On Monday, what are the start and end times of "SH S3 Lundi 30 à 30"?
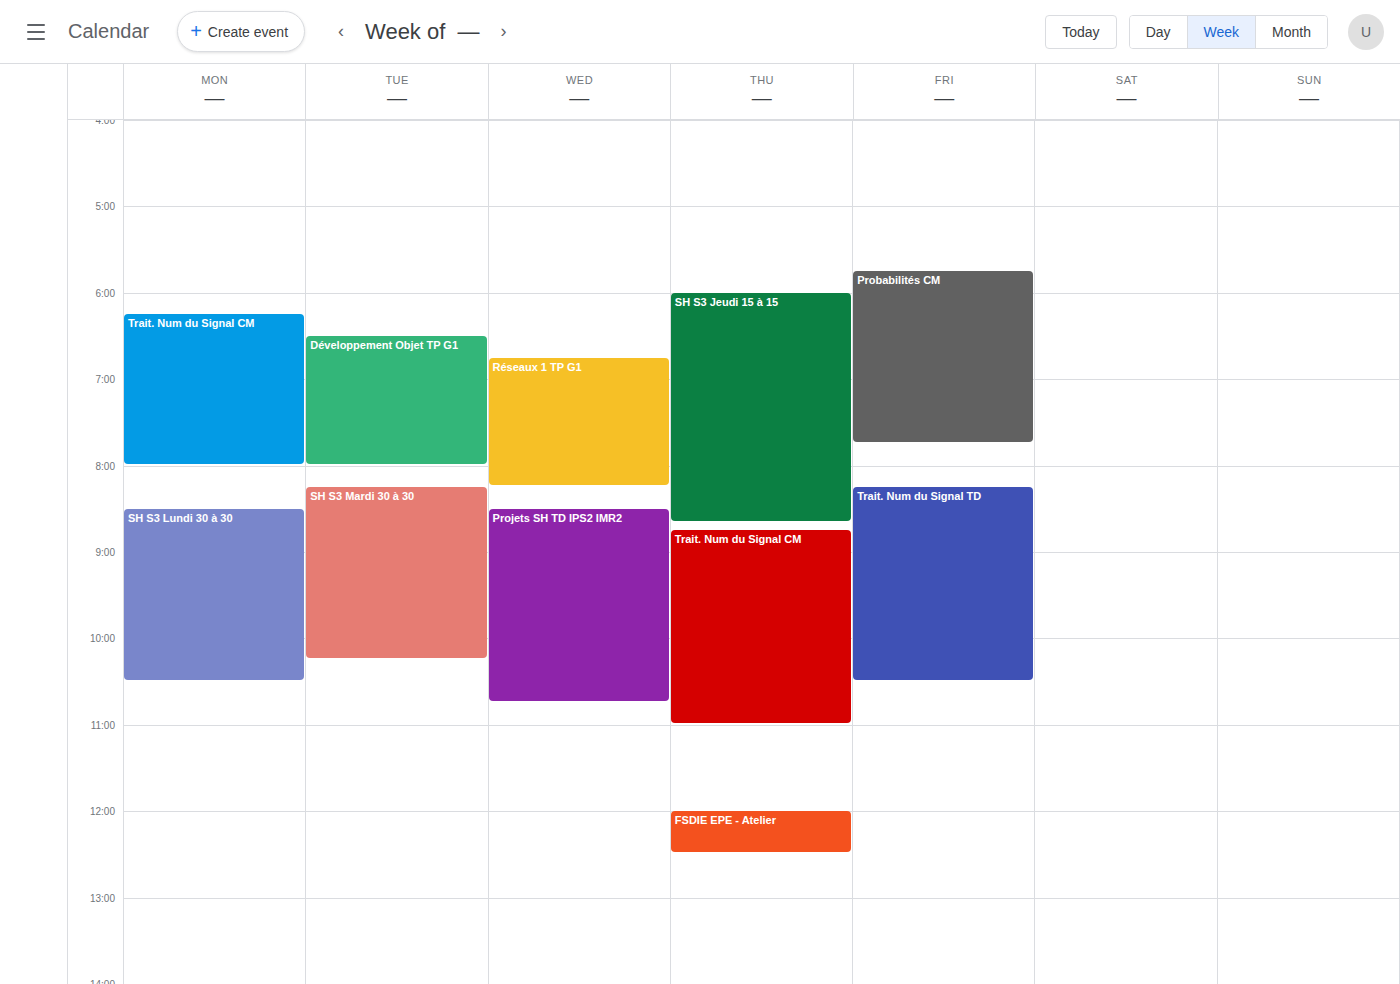
8:30 AM to 10:30 AM